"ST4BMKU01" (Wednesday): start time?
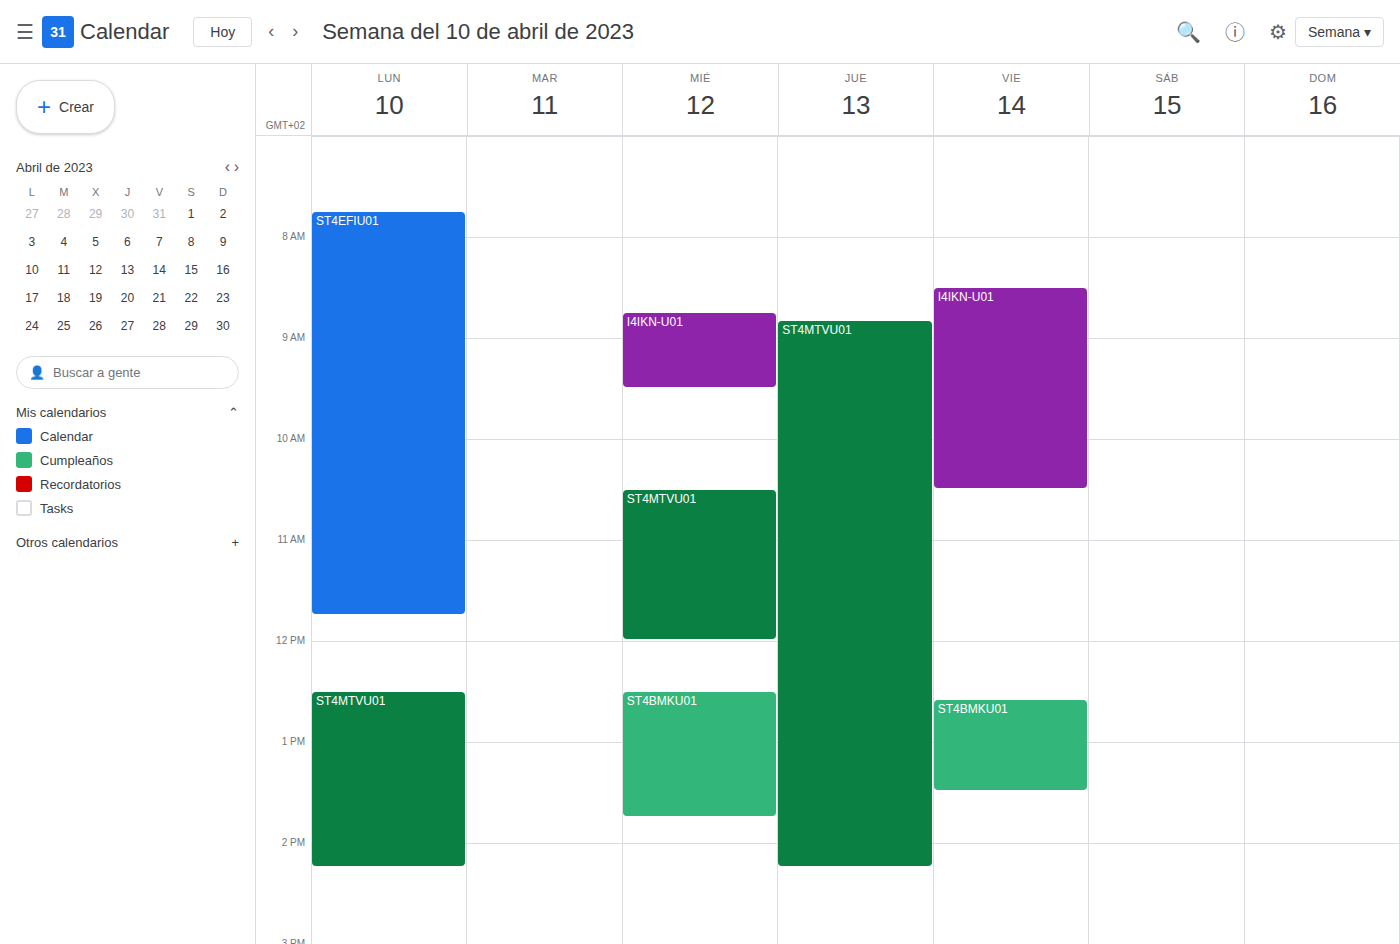
12:30 PM